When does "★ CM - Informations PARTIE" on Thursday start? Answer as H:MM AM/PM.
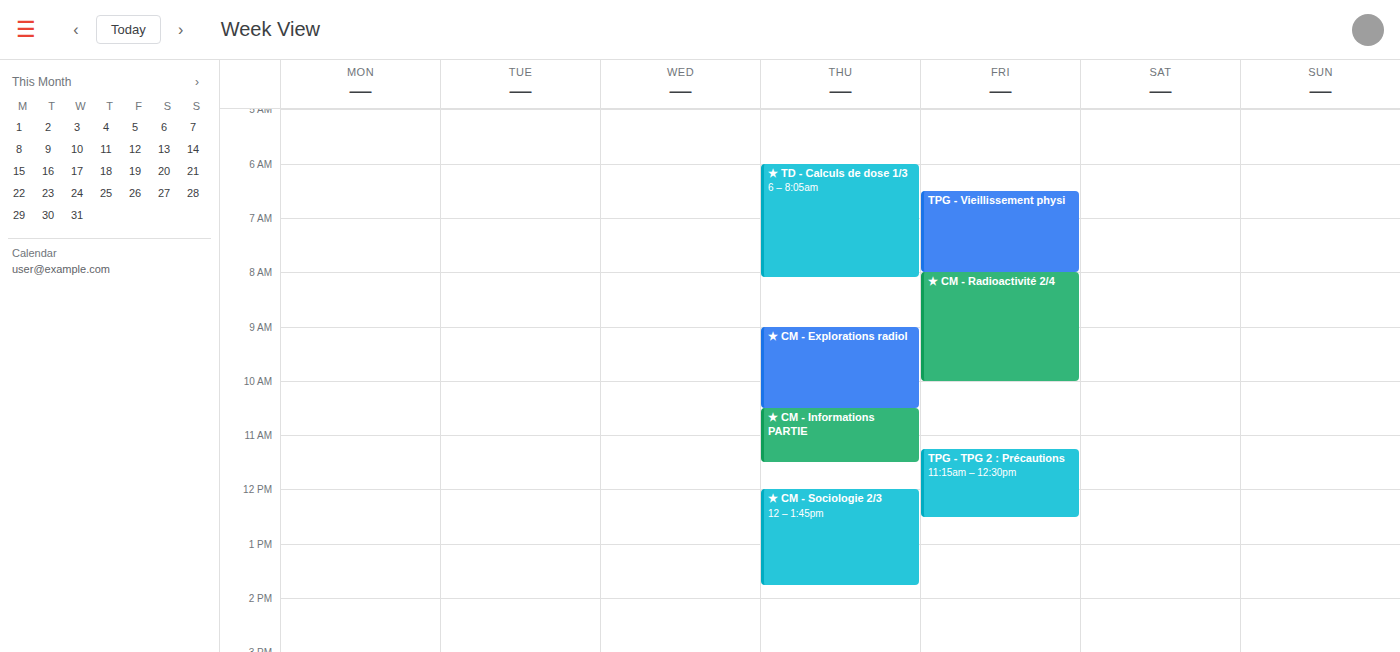
10:30 AM